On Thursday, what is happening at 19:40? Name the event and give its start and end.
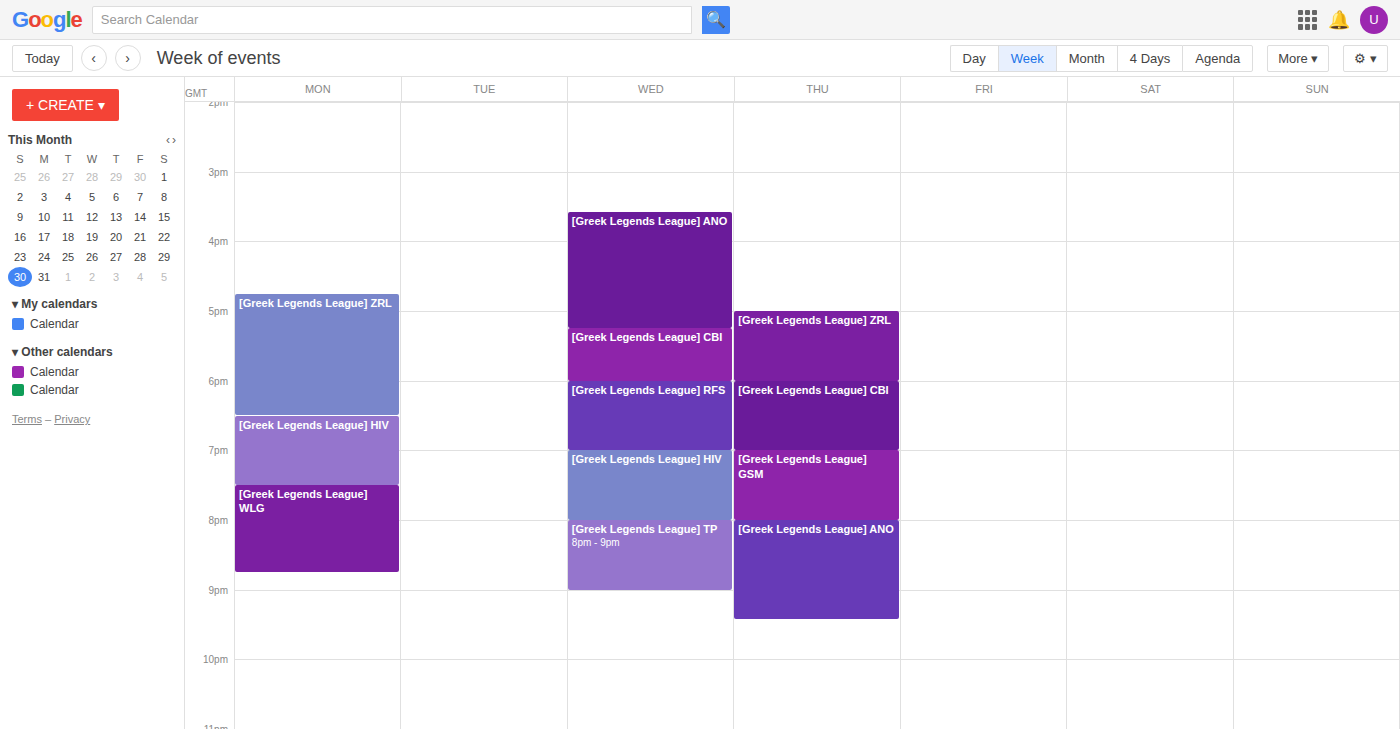
"[Greek Legends League] GSM", 19:00 to 20:00